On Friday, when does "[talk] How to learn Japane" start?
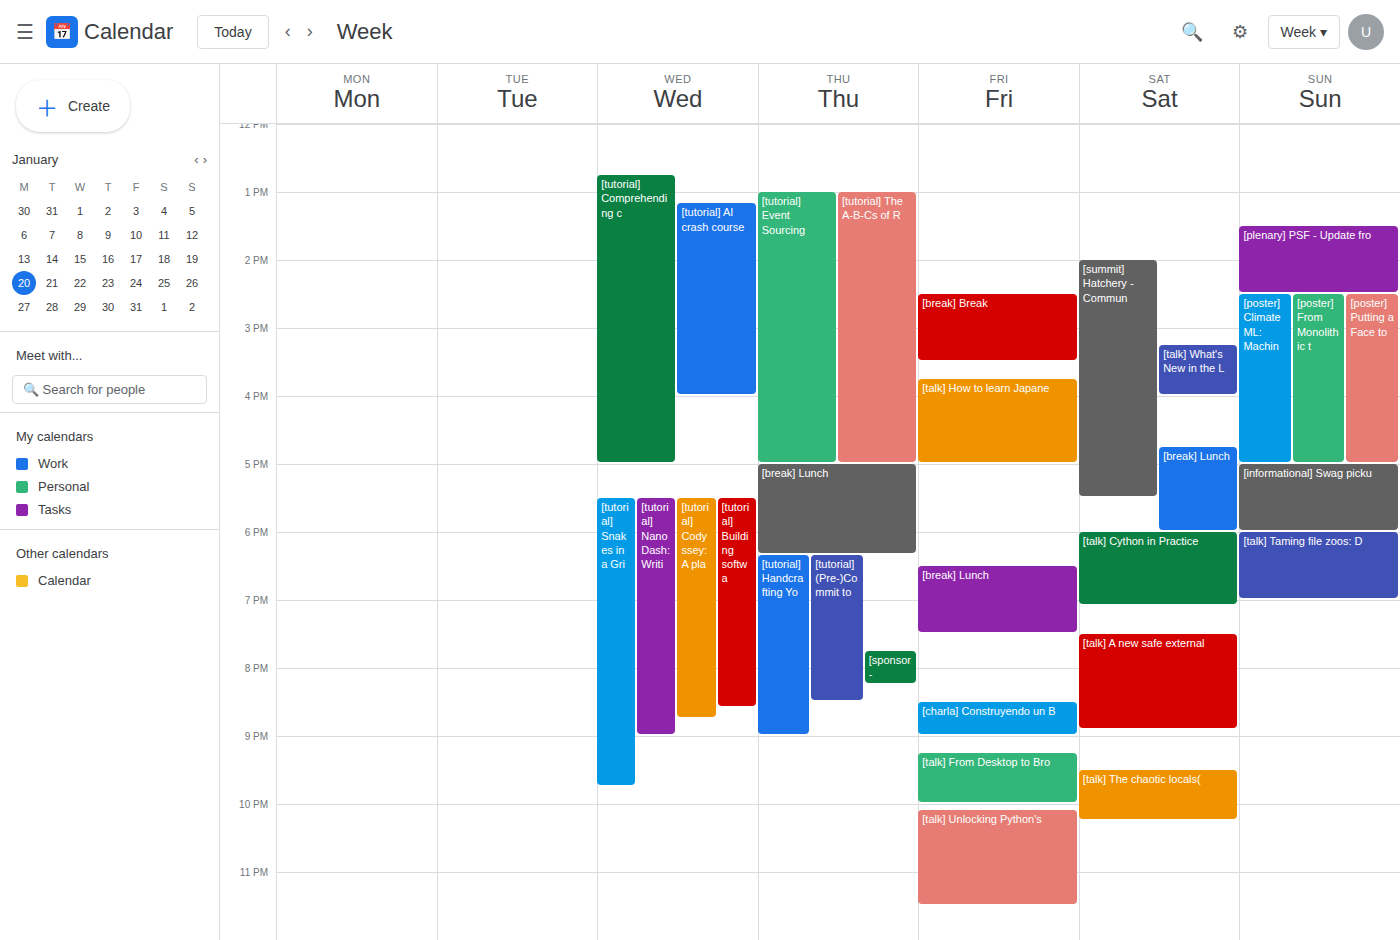
3:45 PM